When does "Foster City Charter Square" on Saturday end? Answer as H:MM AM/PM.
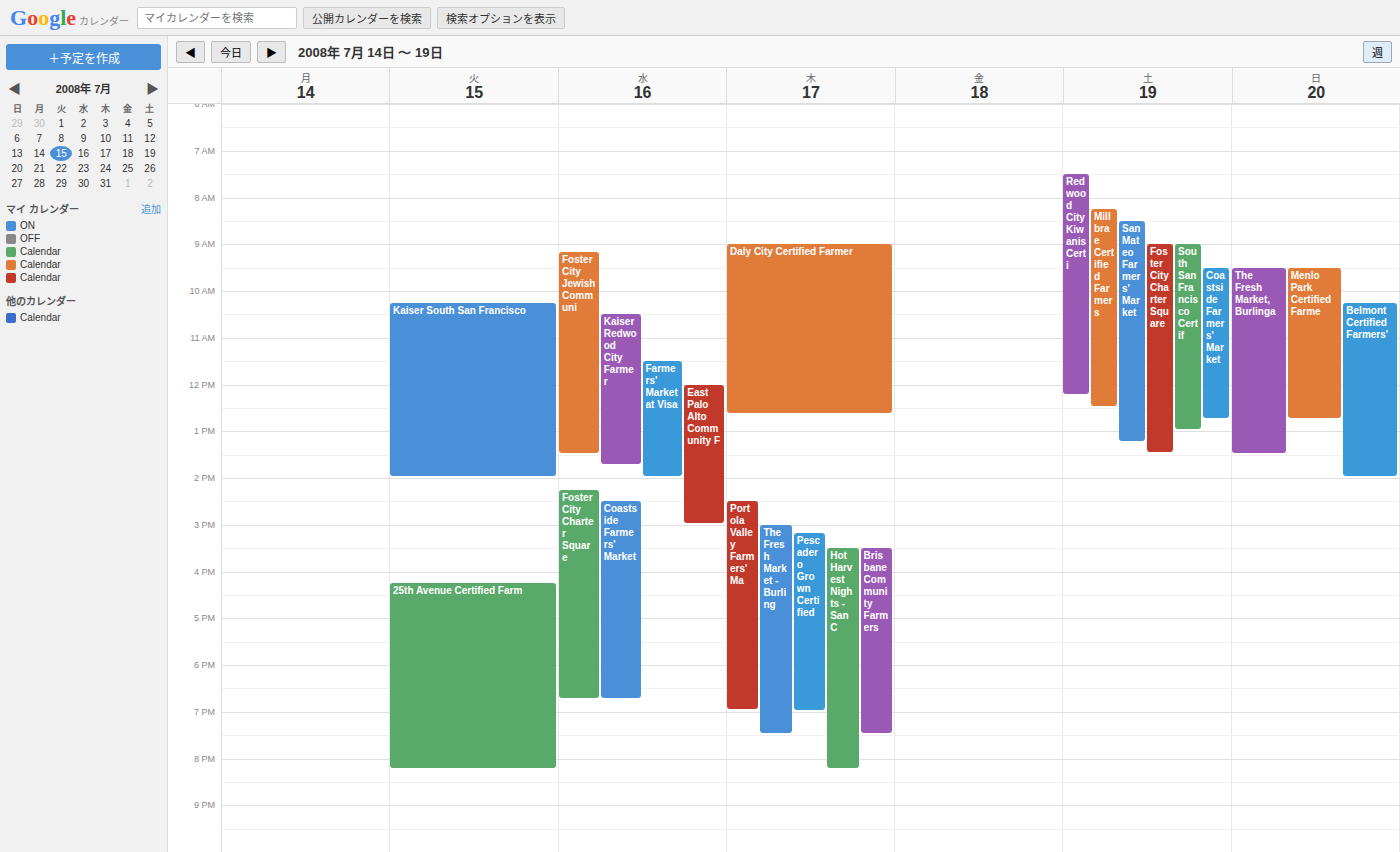
1:30 PM